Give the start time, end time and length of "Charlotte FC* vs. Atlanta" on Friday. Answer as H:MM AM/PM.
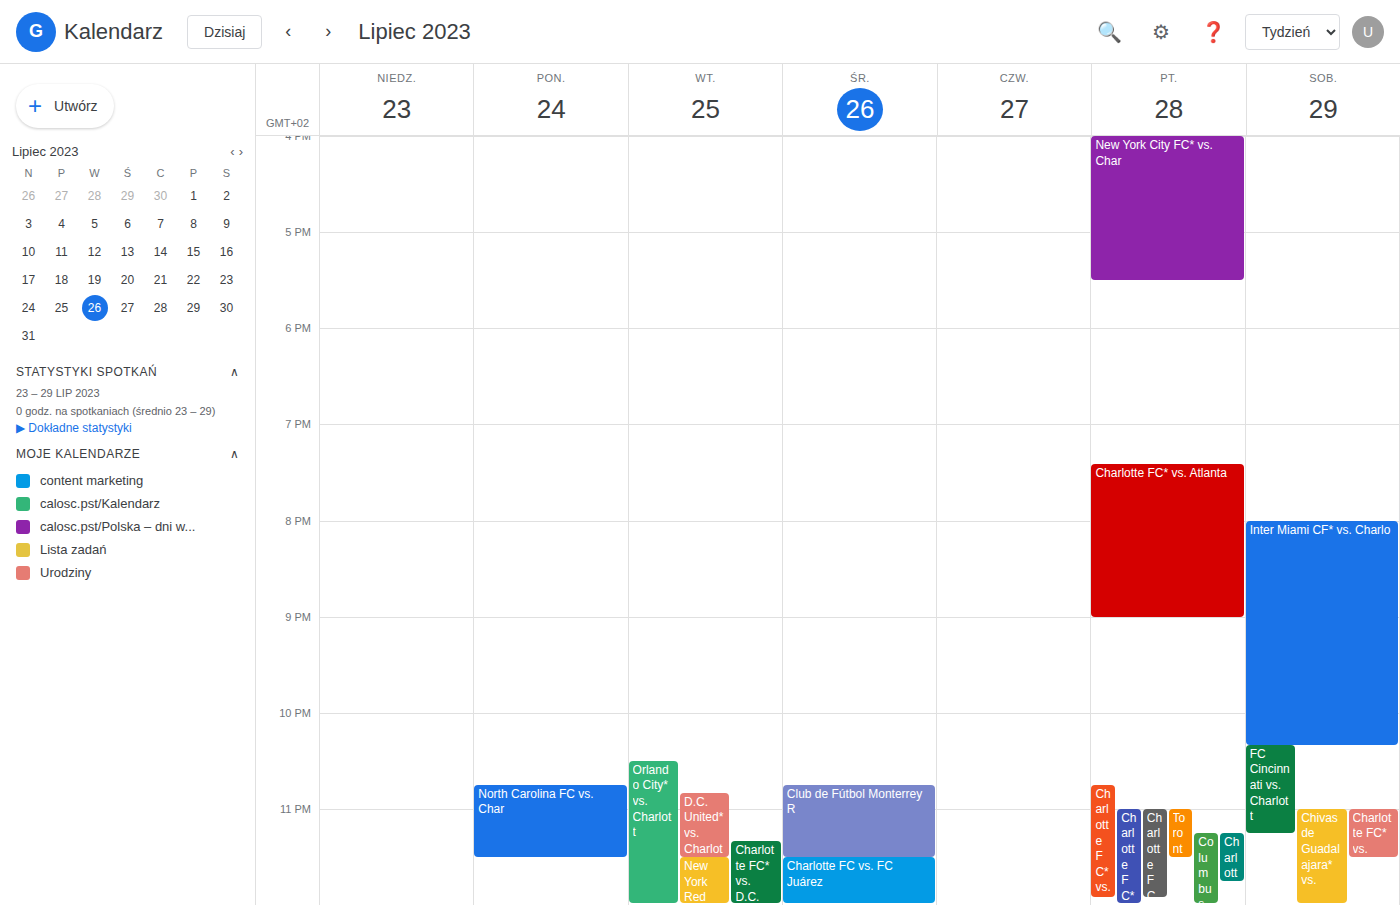
7:25 PM to 9:00 PM, 1 hour 35 minutes